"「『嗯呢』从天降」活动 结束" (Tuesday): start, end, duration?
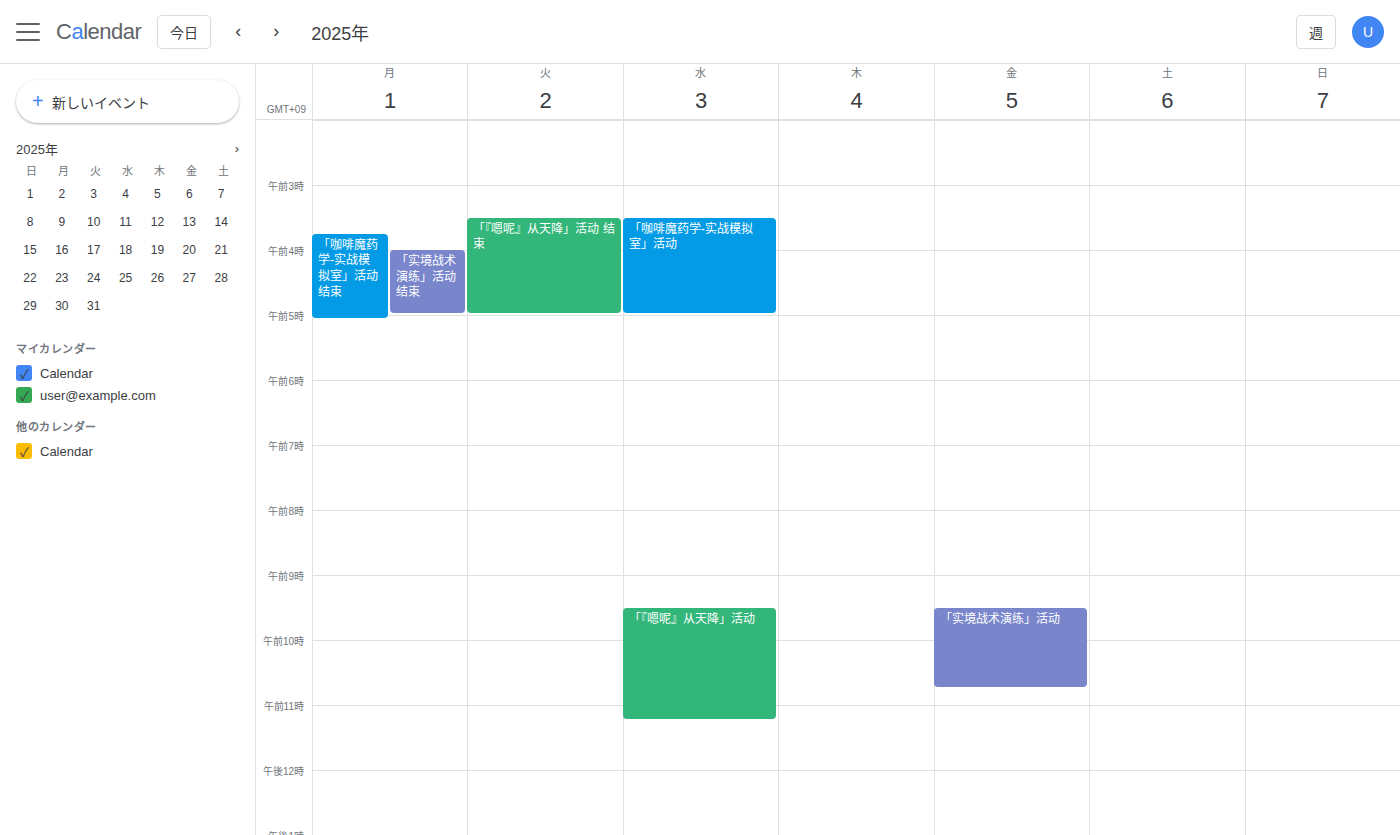
3:30 AM to 5:00 AM, 1 hour 30 minutes